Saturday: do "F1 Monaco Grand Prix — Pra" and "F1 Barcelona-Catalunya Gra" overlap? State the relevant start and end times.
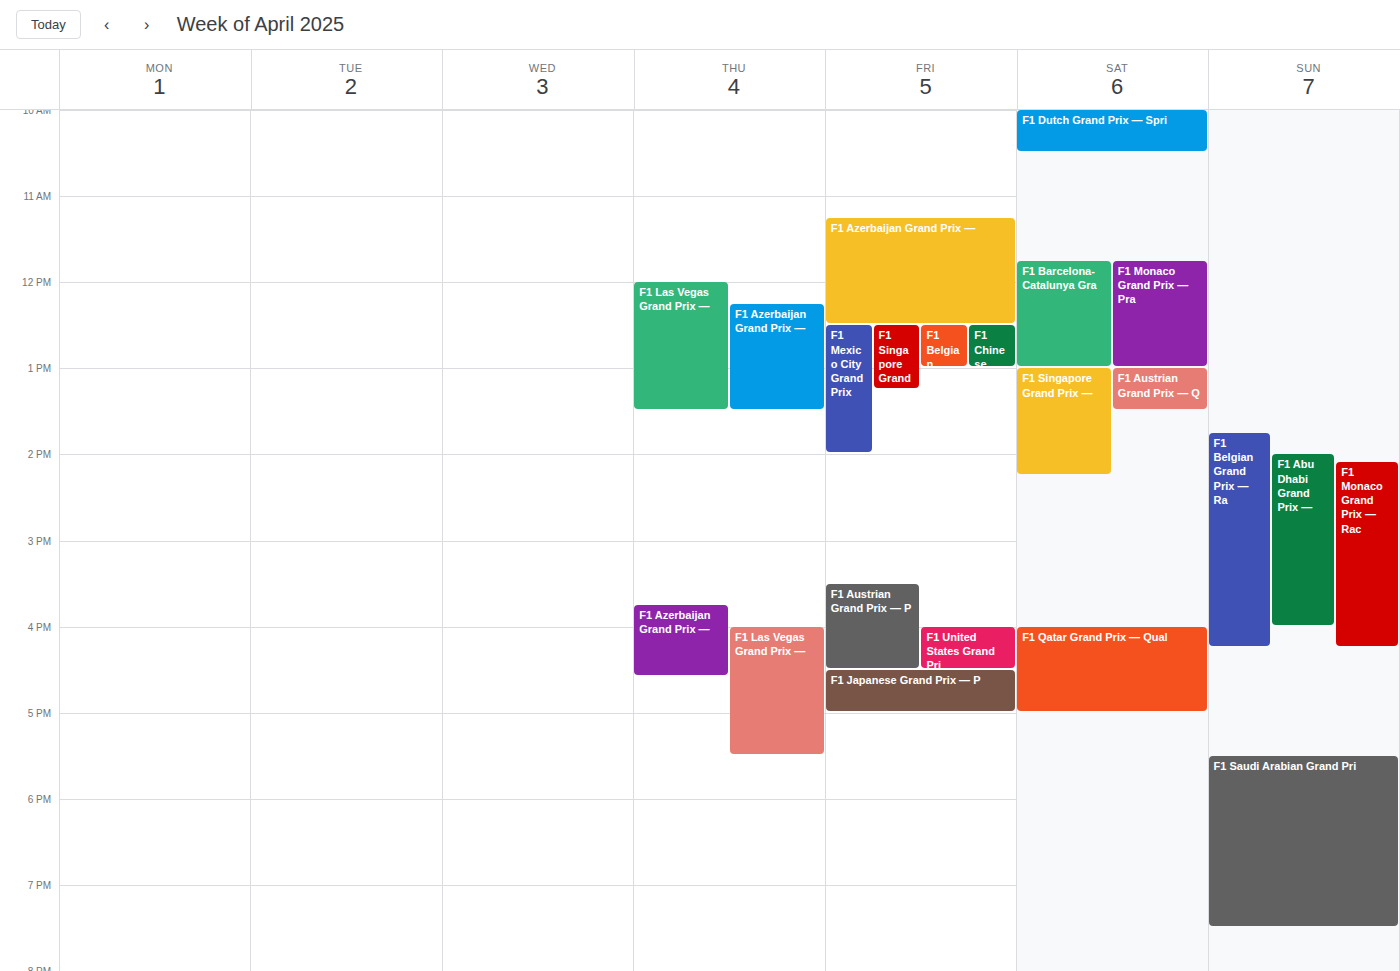
"F1 Barcelona-Catalunya Gra" runs 11:45 AM to 1:00 PM, inside "F1 Monaco Grand Prix — Pra" -- they overlap.